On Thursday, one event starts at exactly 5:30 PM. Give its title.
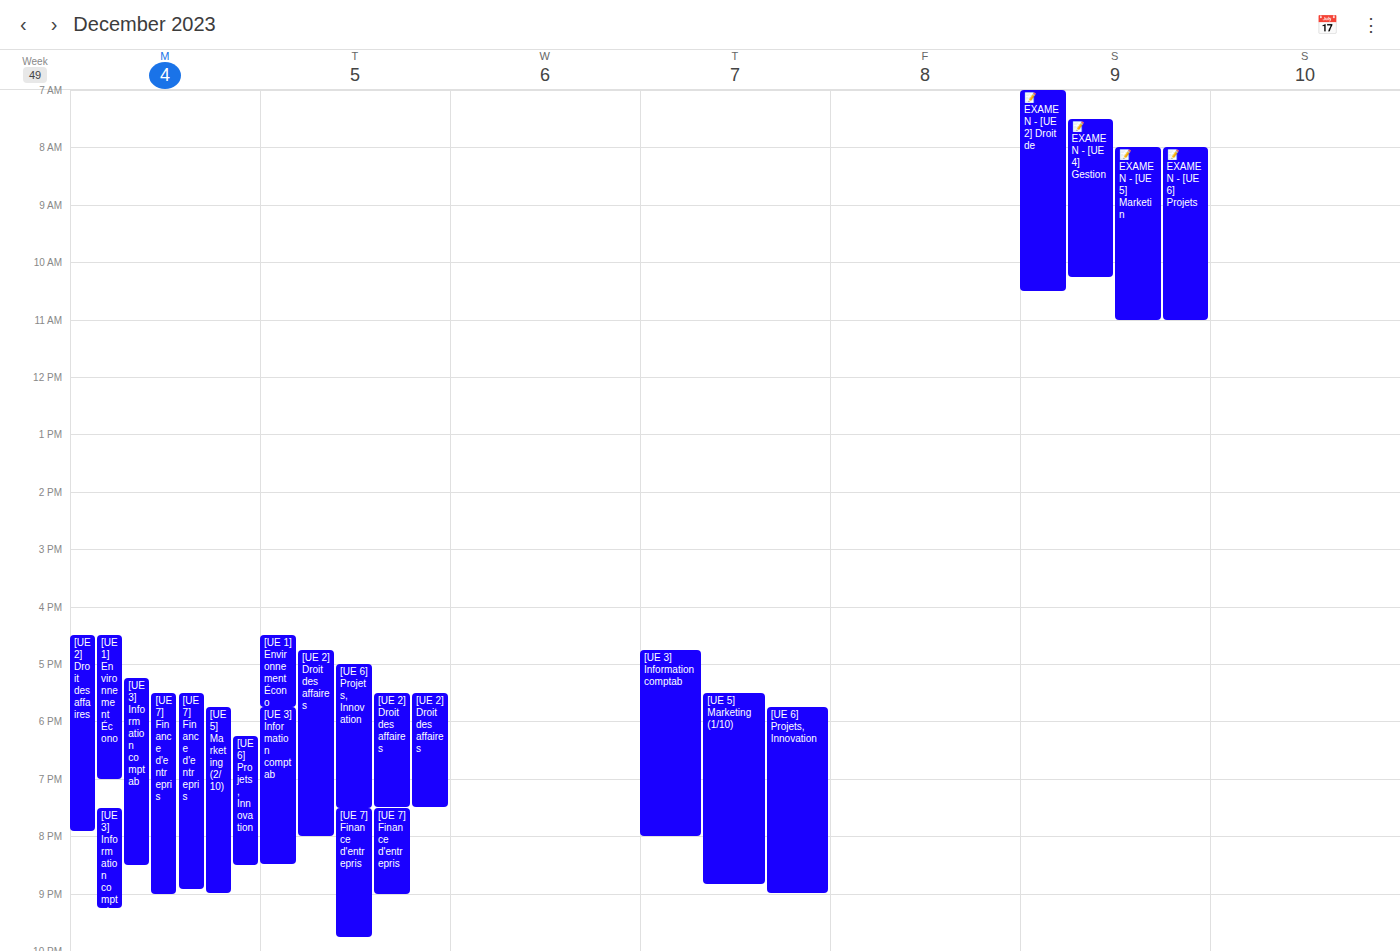
"[UE 5] Marketing (1/10)"